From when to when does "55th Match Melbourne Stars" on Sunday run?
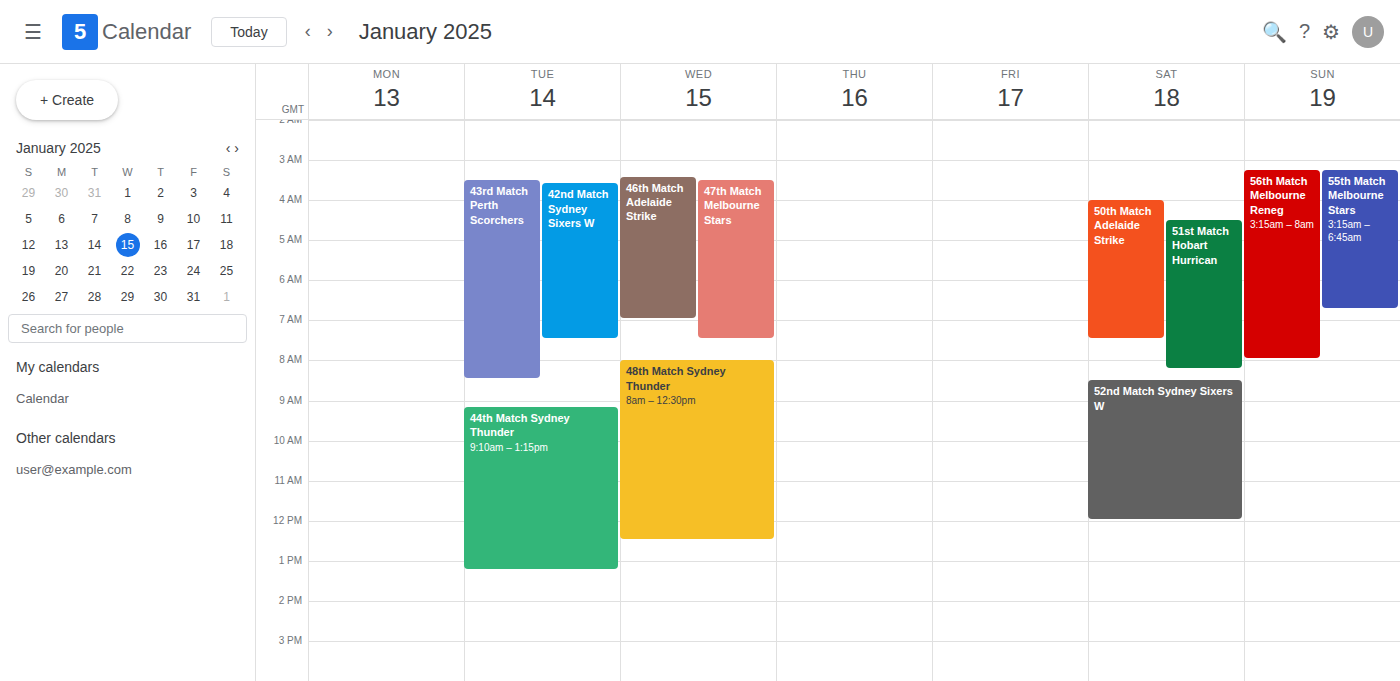
3:15 AM to 6:45 AM